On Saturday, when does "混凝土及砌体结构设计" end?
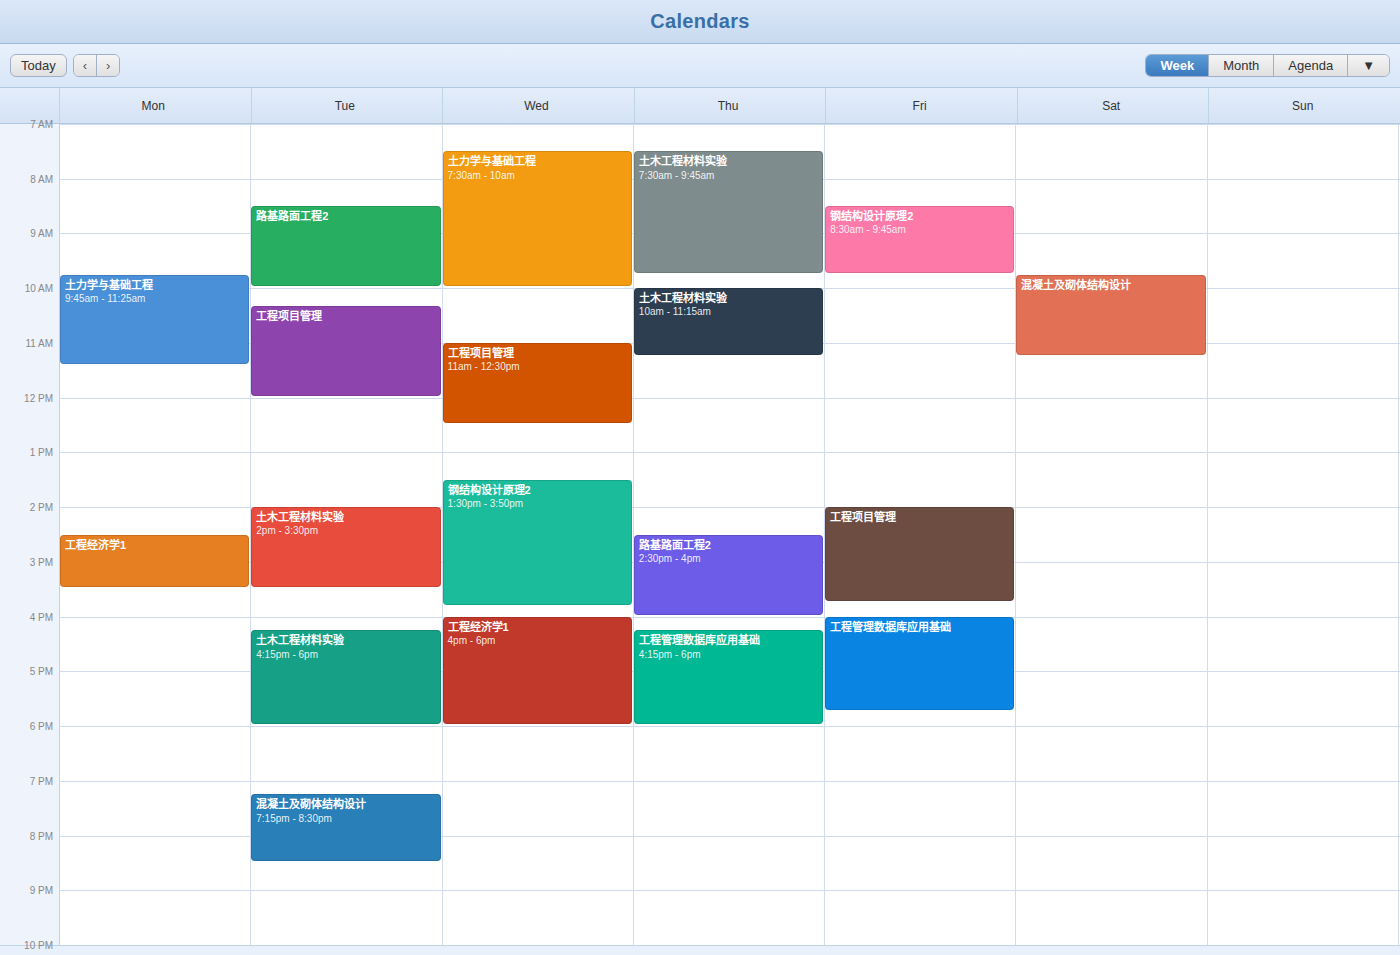
11:15 AM